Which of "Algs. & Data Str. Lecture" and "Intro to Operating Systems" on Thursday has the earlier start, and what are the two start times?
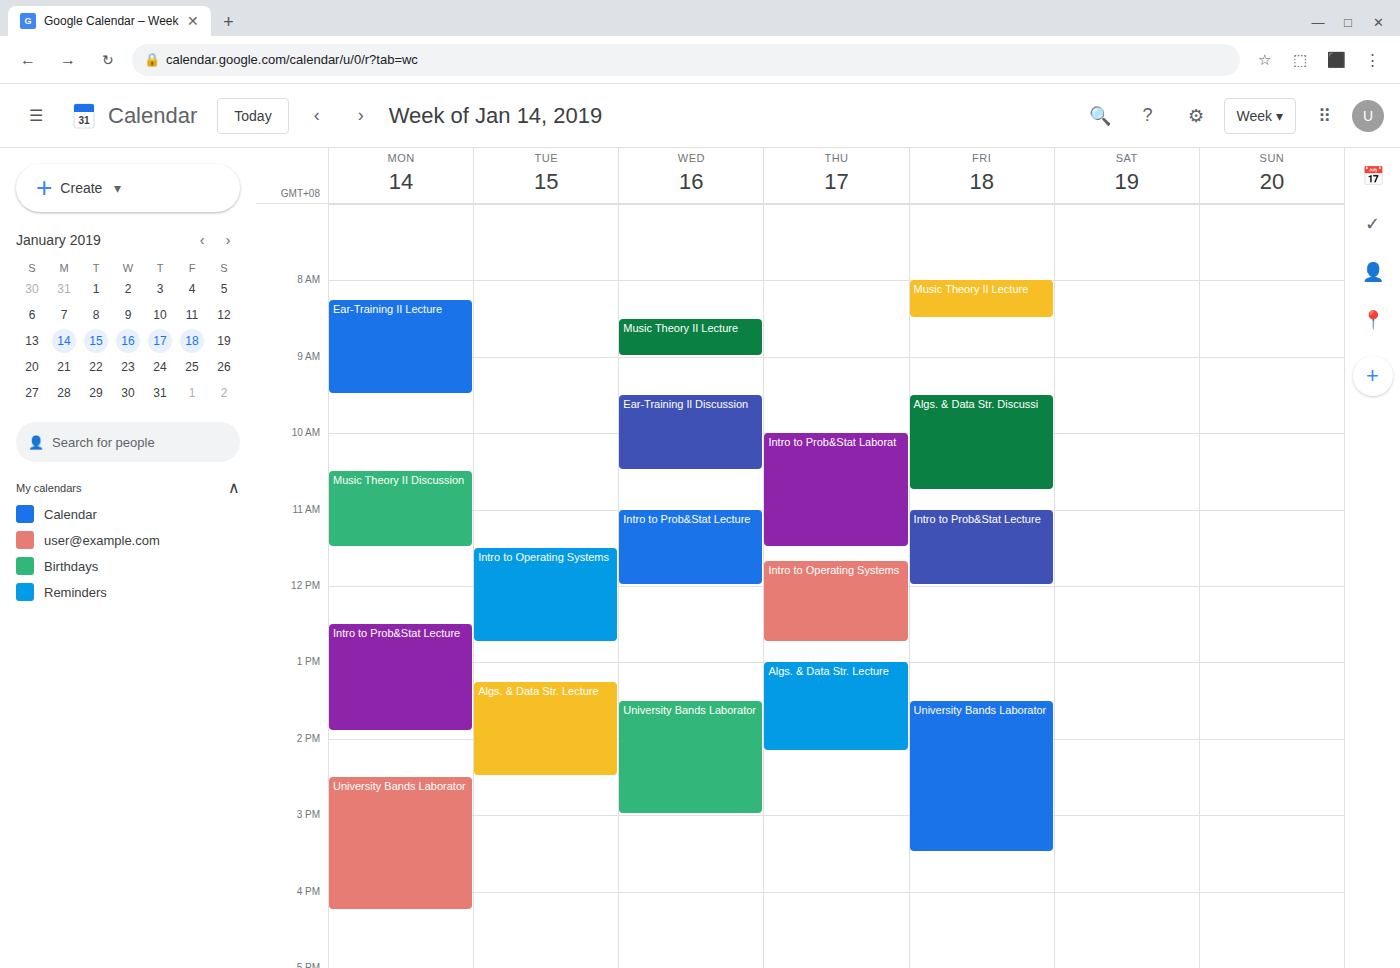
"Intro to Operating Systems" 11:40 AM; "Algs. & Data Str. Lecture" 1:00 PM.